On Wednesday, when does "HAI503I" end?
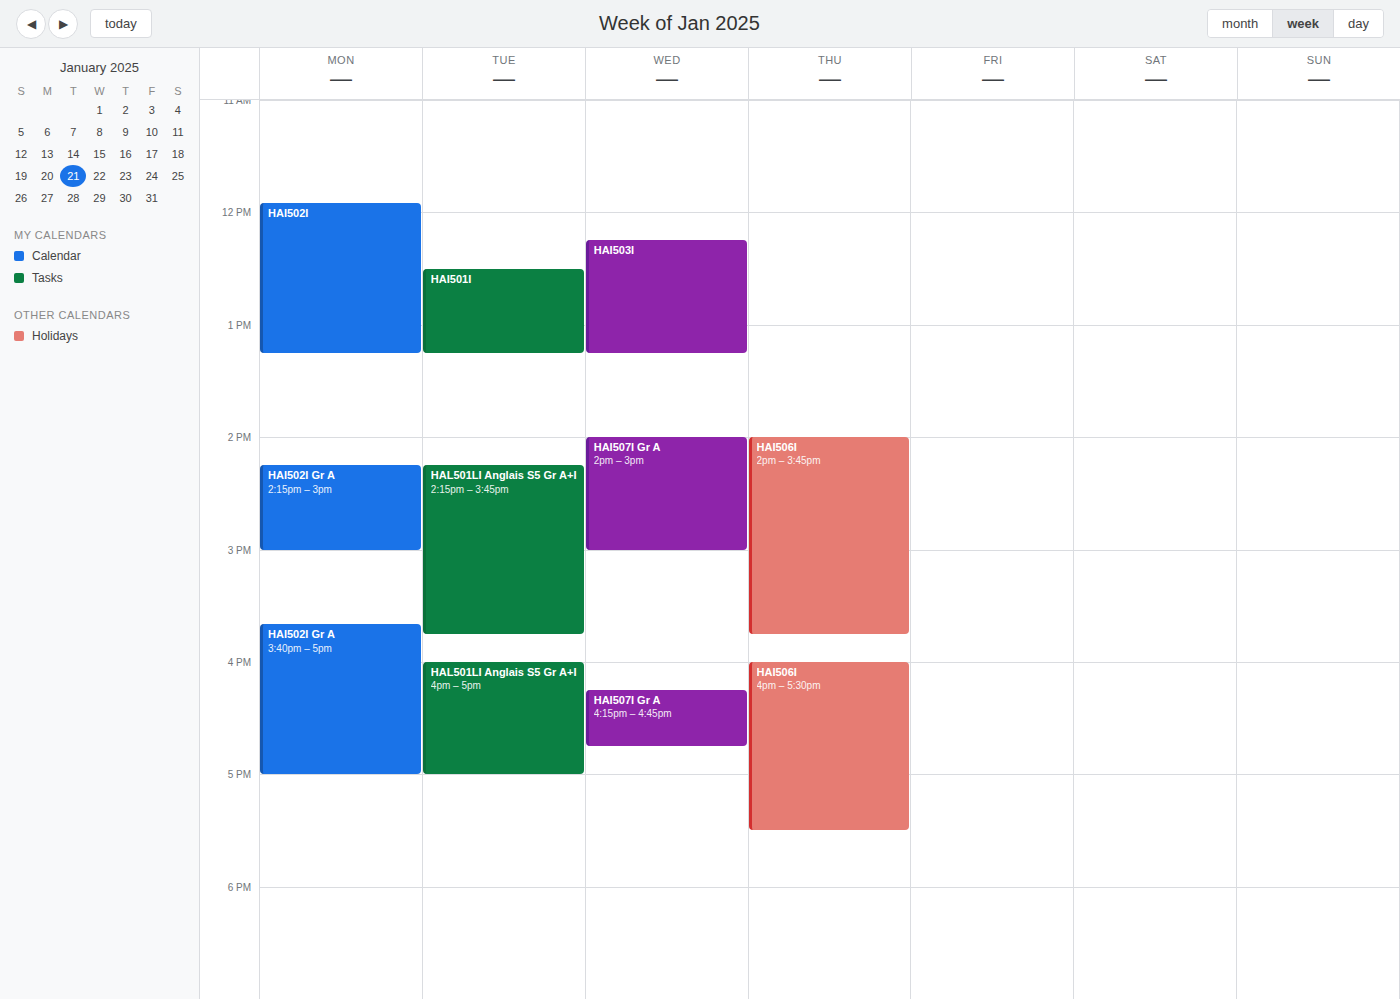
1:15 PM